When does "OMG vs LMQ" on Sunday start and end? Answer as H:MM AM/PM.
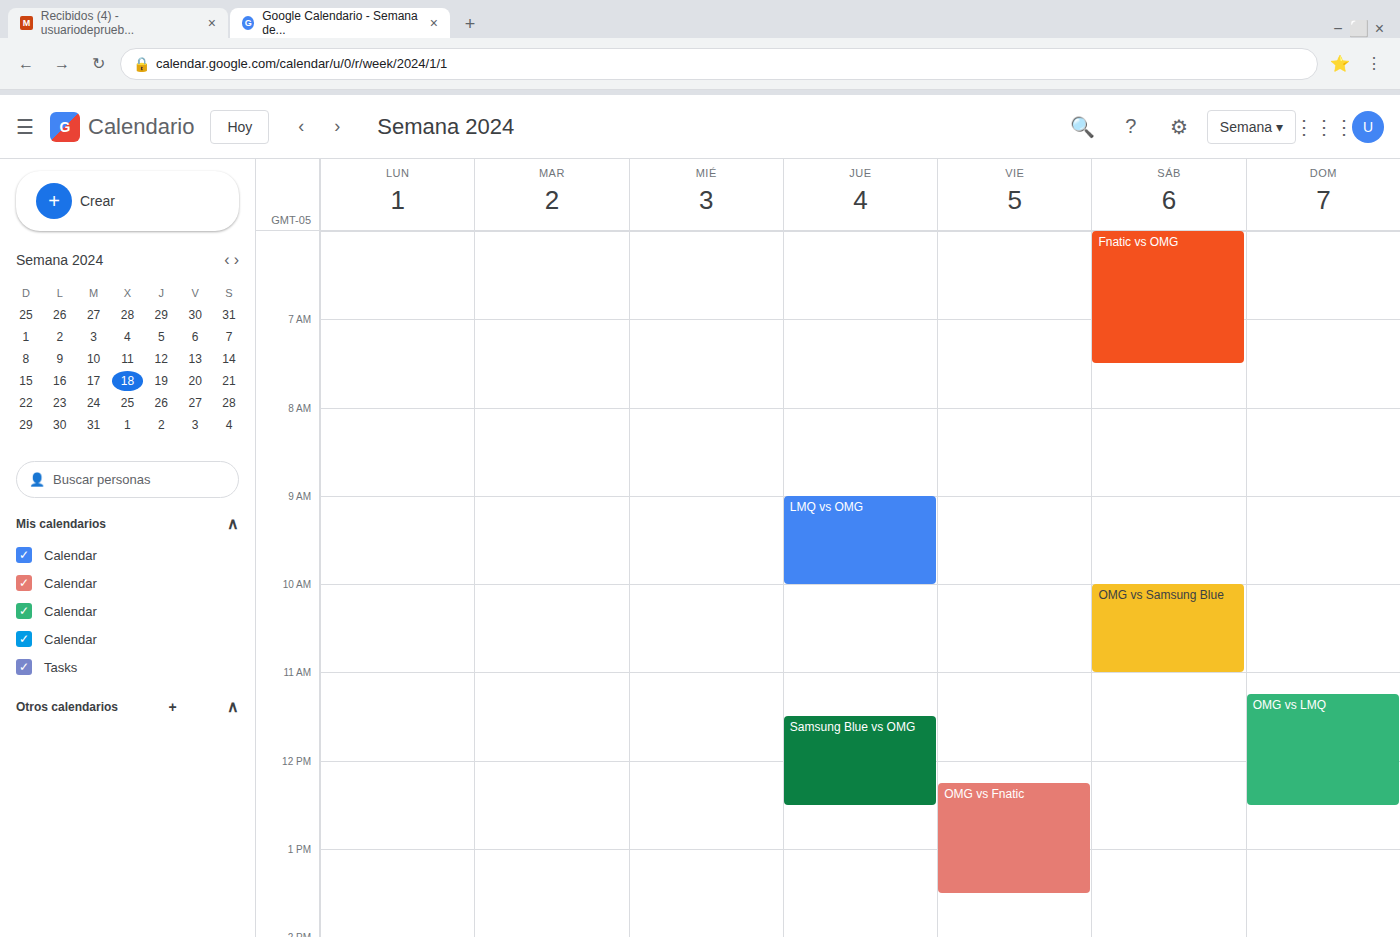
11:15 AM to 12:30 PM